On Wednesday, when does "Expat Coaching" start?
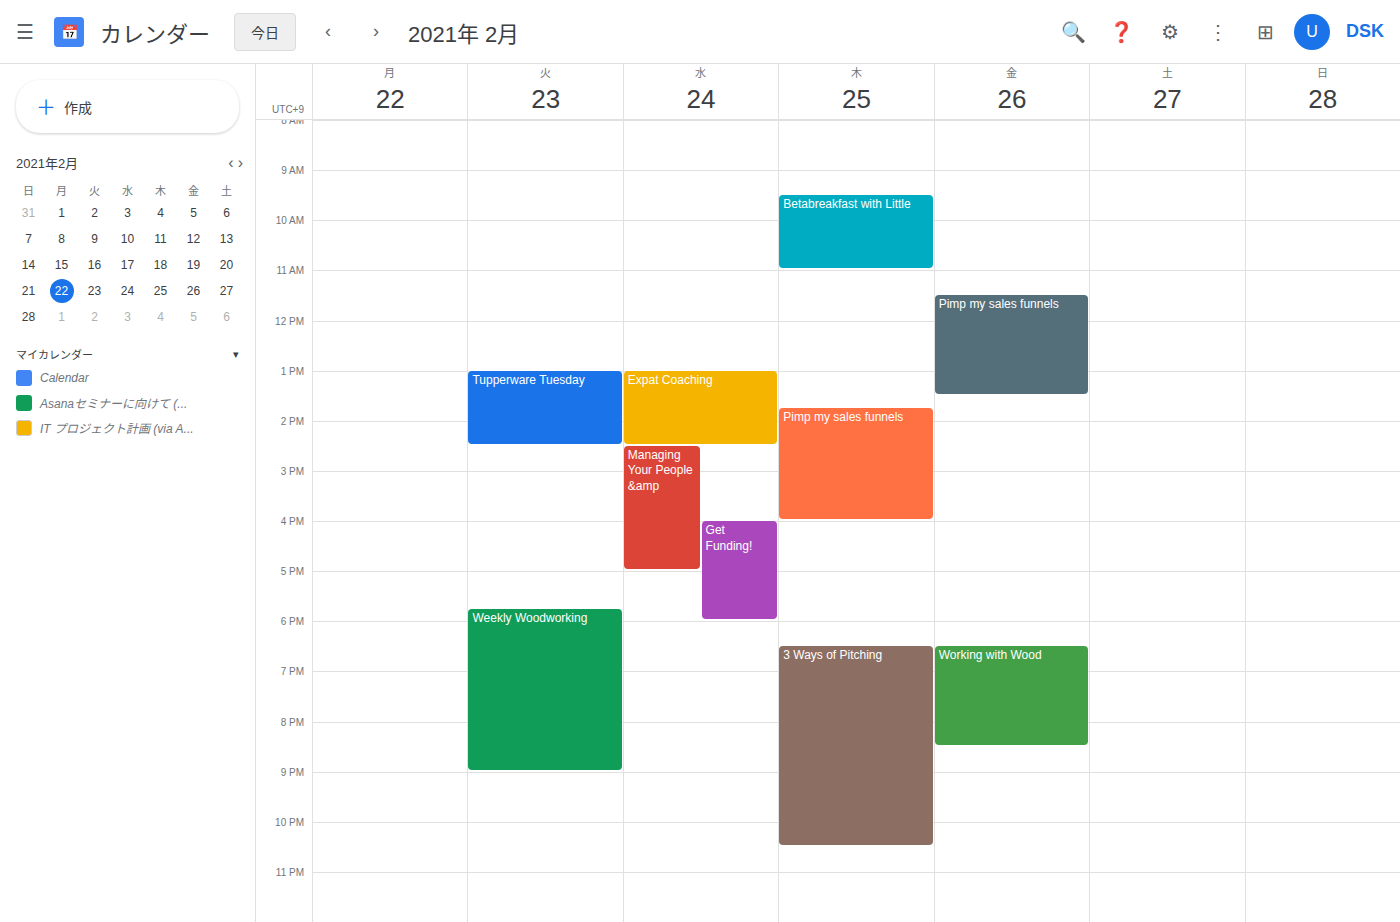
1:00 PM